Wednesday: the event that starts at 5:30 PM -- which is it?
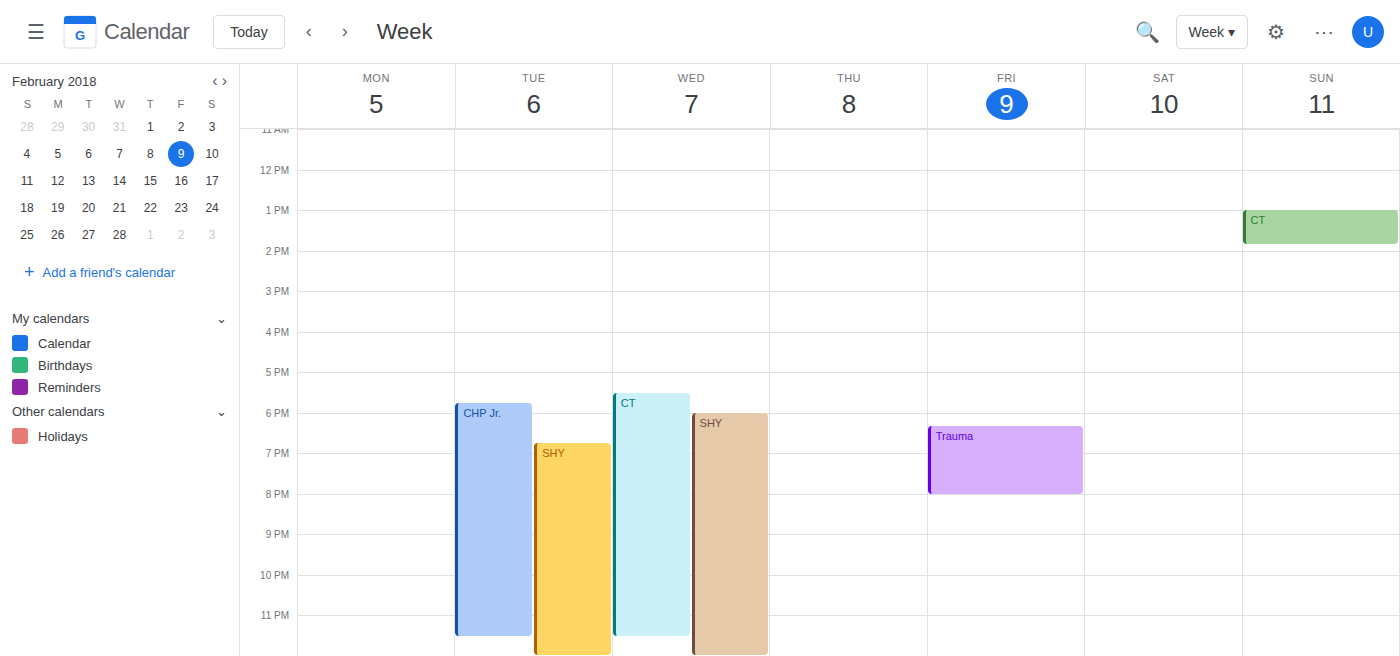
"CT"